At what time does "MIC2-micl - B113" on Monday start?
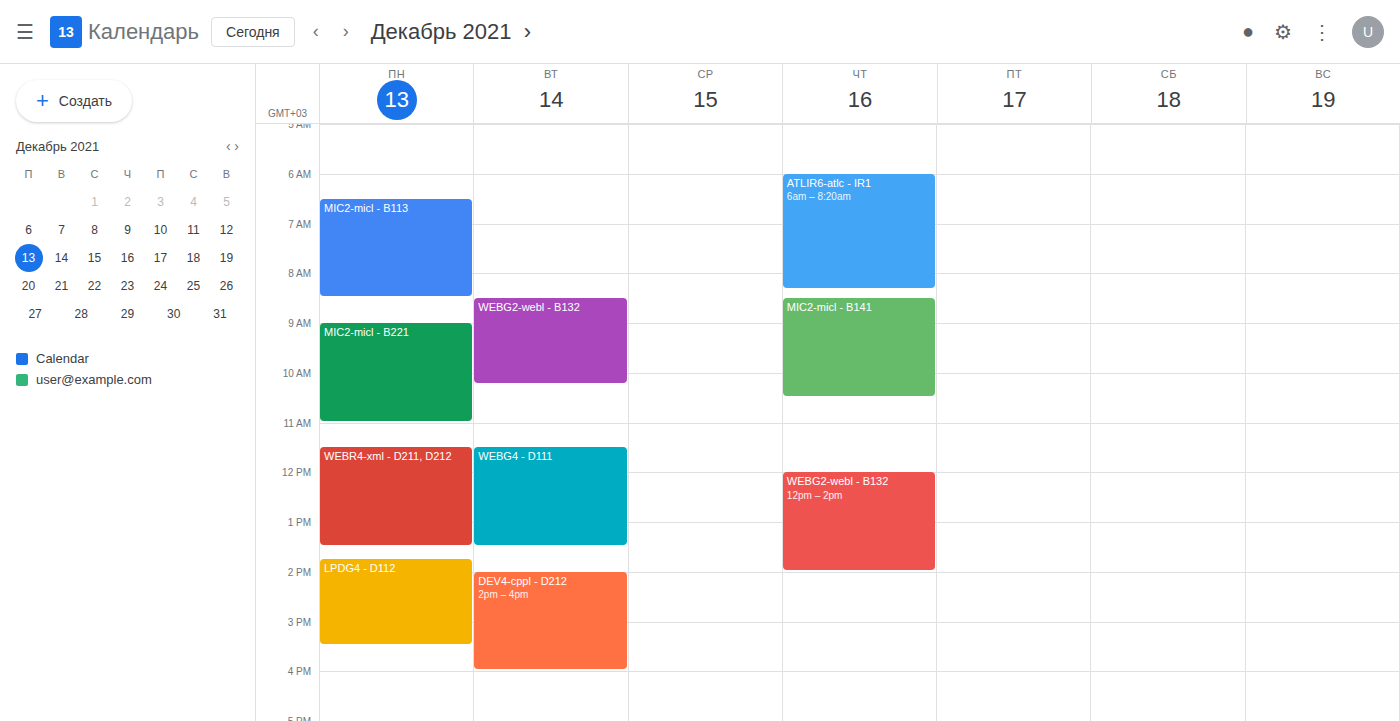
6:30 AM